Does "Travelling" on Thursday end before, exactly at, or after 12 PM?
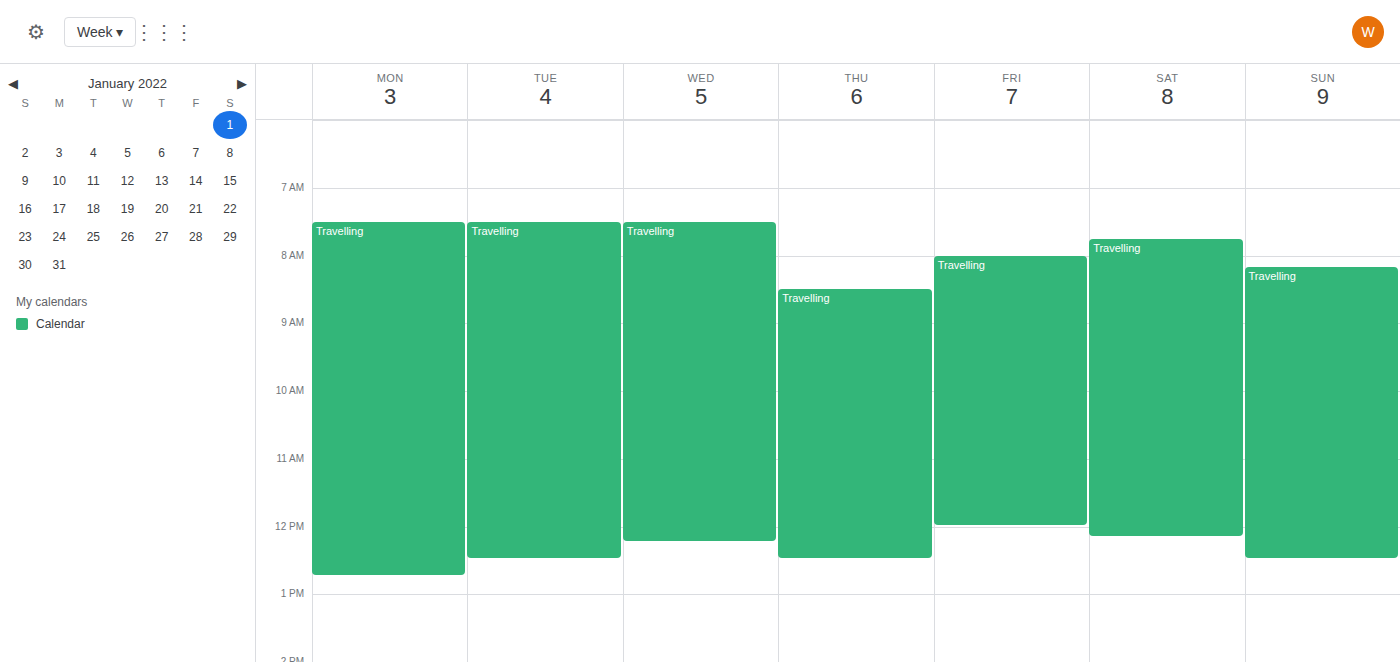
12:30 PM -- after 12 PM, 30 minutes below the 12 PM line.